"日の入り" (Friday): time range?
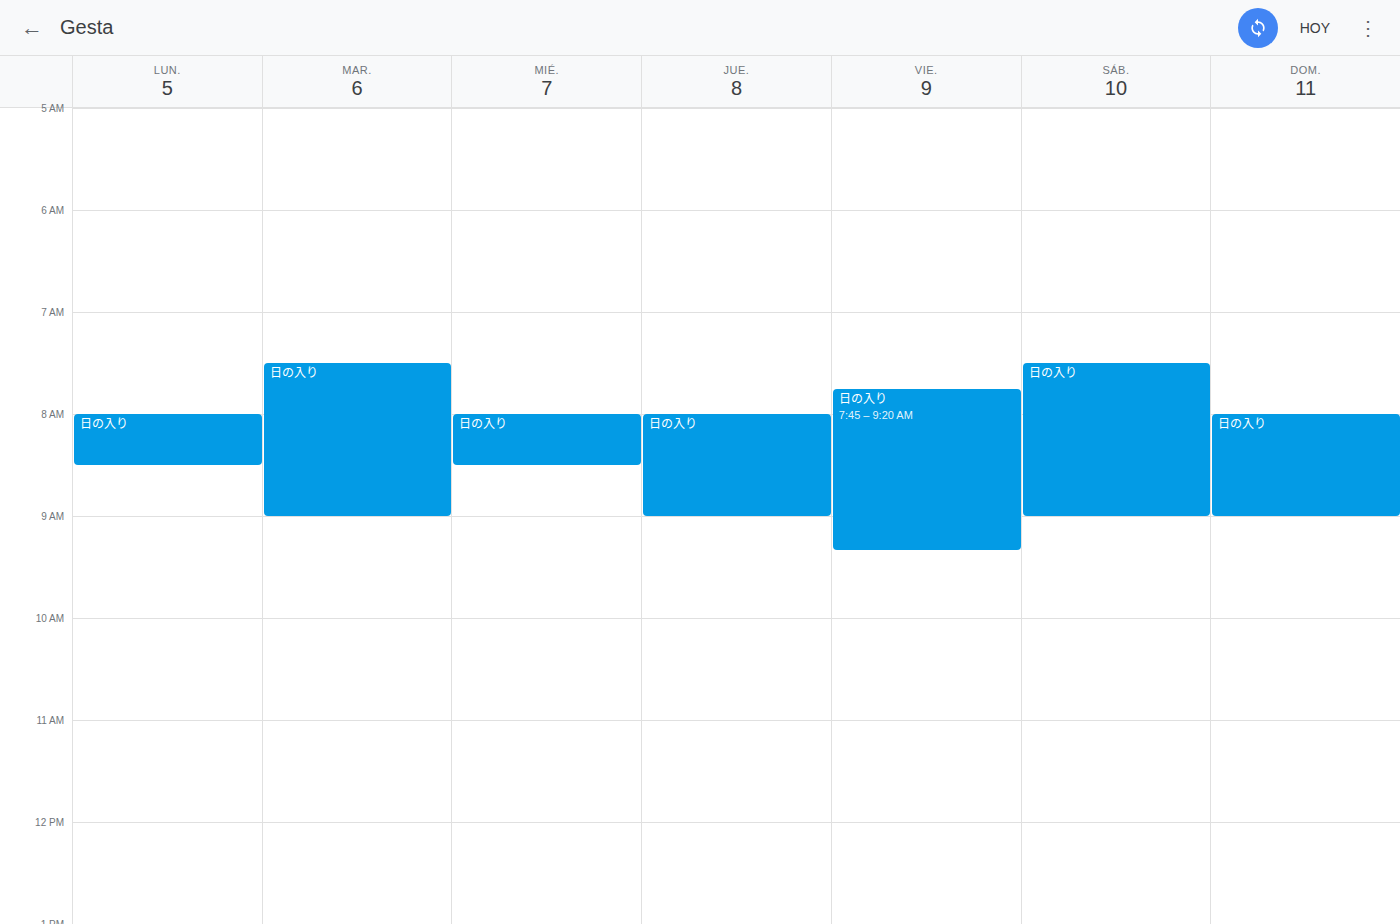
7:45 AM to 9:20 AM